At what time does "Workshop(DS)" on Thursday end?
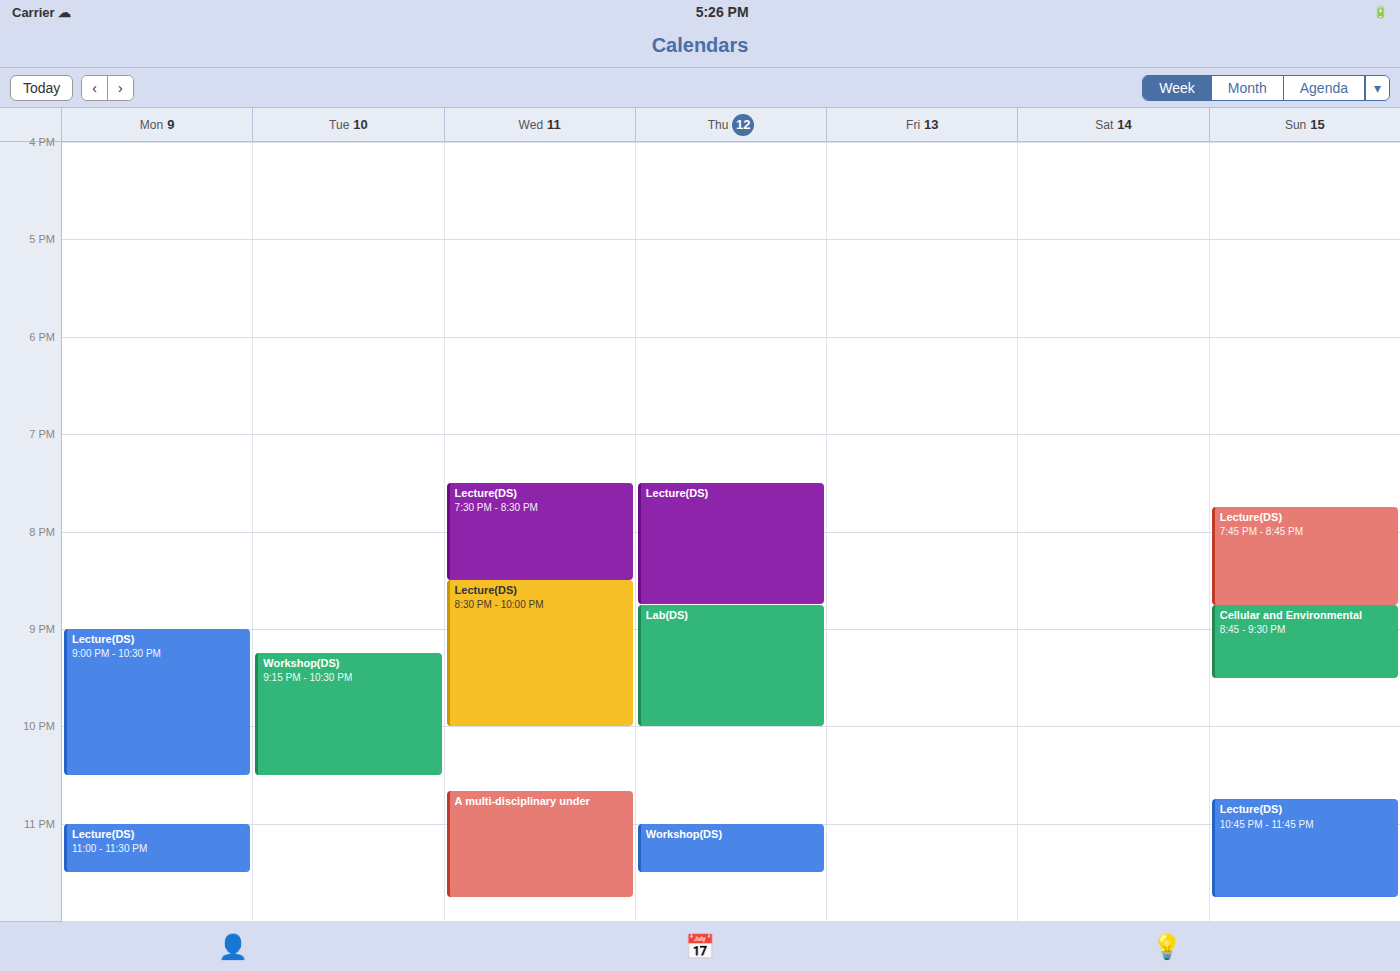
11:30 PM